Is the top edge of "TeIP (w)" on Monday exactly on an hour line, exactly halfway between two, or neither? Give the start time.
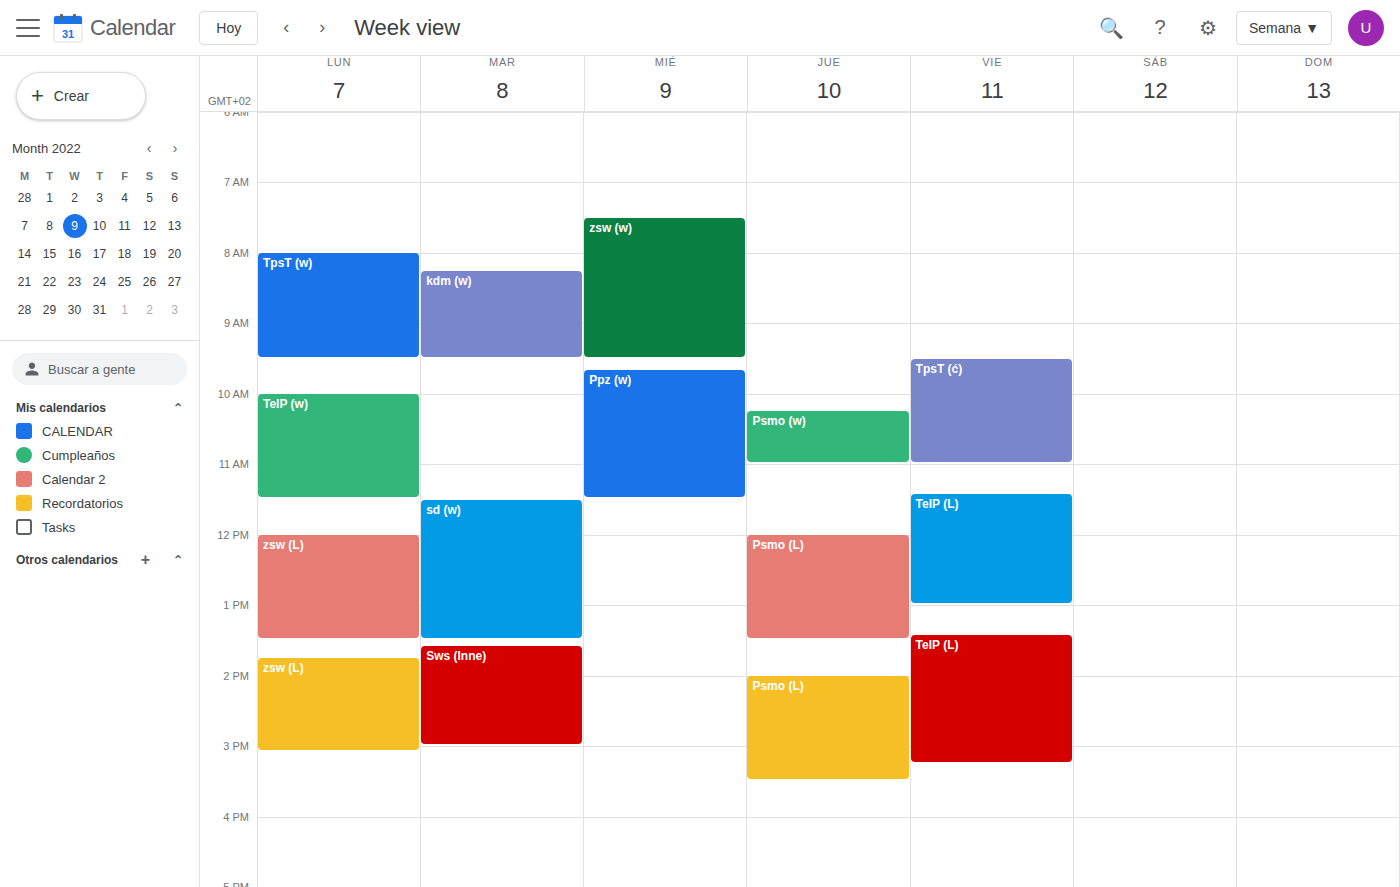
10:00 AM -- exactly on the 10 AM line.